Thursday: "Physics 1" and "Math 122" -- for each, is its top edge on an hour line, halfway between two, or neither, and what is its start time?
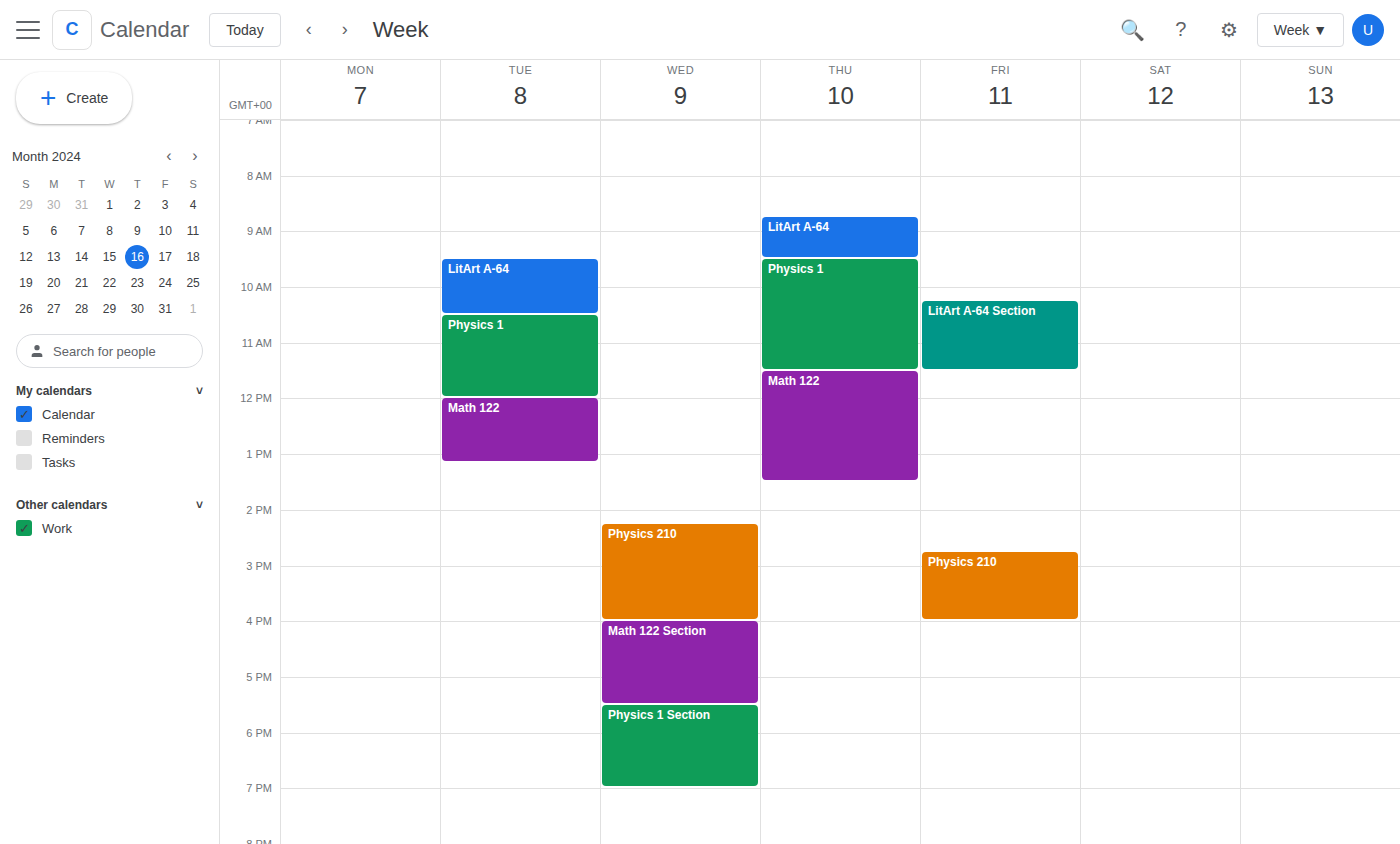
"Physics 1": 9:30 AM, halfway between the 9 AM and 10 AM lines. "Math 122": 11:30 AM, halfway between the 11 AM and 12 PM lines.